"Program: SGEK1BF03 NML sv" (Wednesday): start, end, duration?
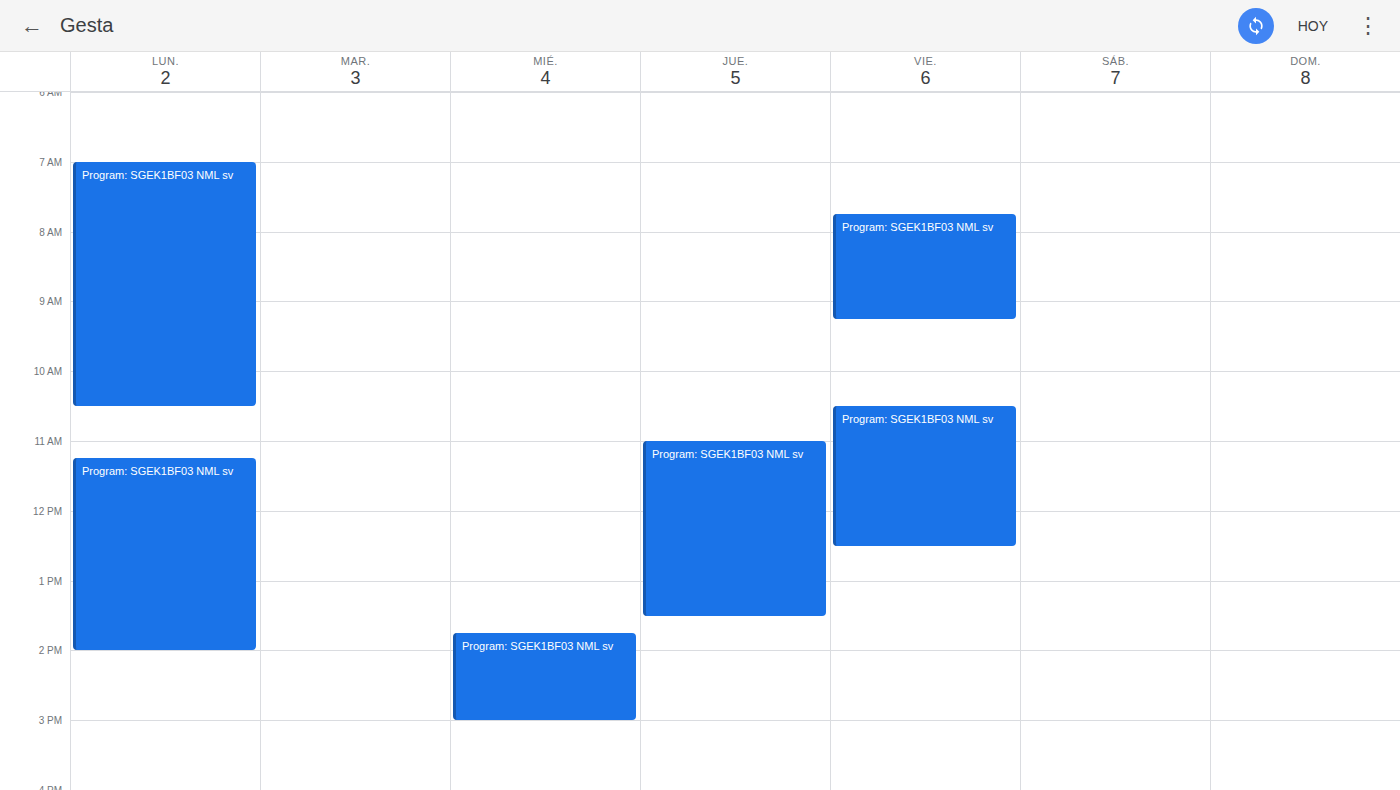
1:45 PM to 3:00 PM, 1 hour 15 minutes